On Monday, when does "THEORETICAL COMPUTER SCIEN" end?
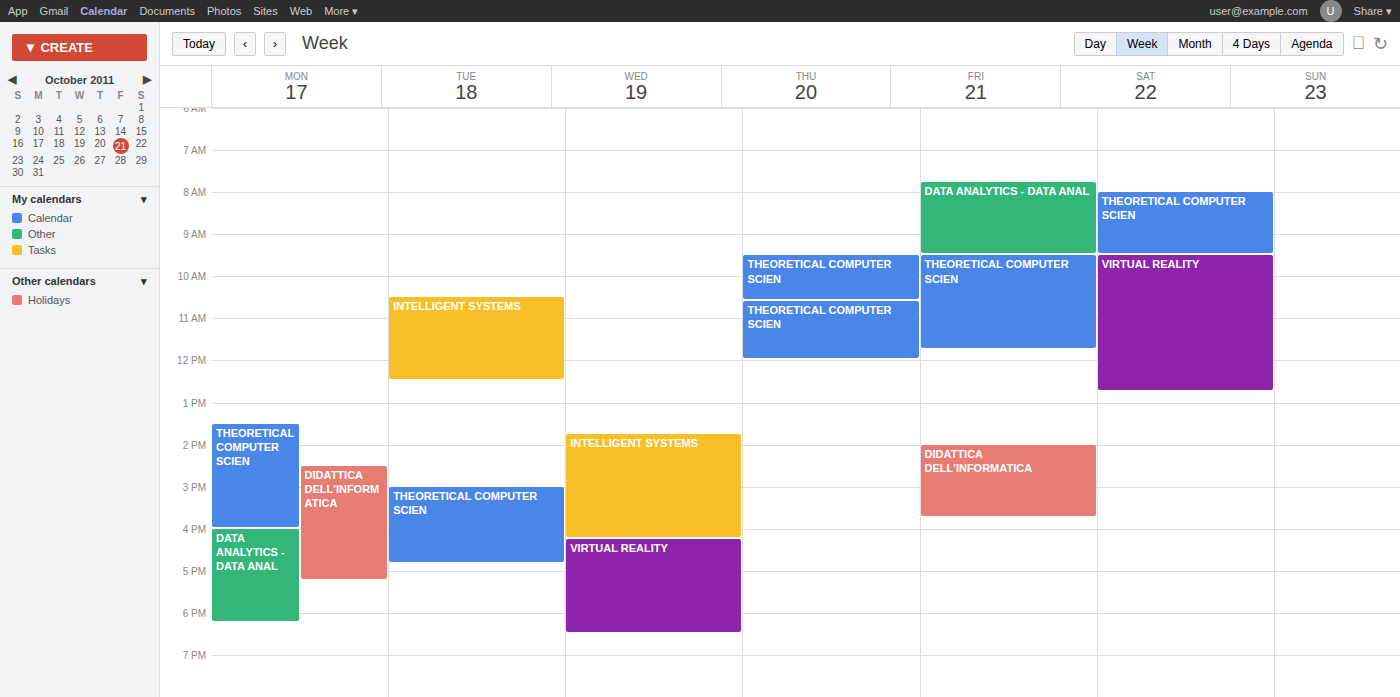
4:00 PM